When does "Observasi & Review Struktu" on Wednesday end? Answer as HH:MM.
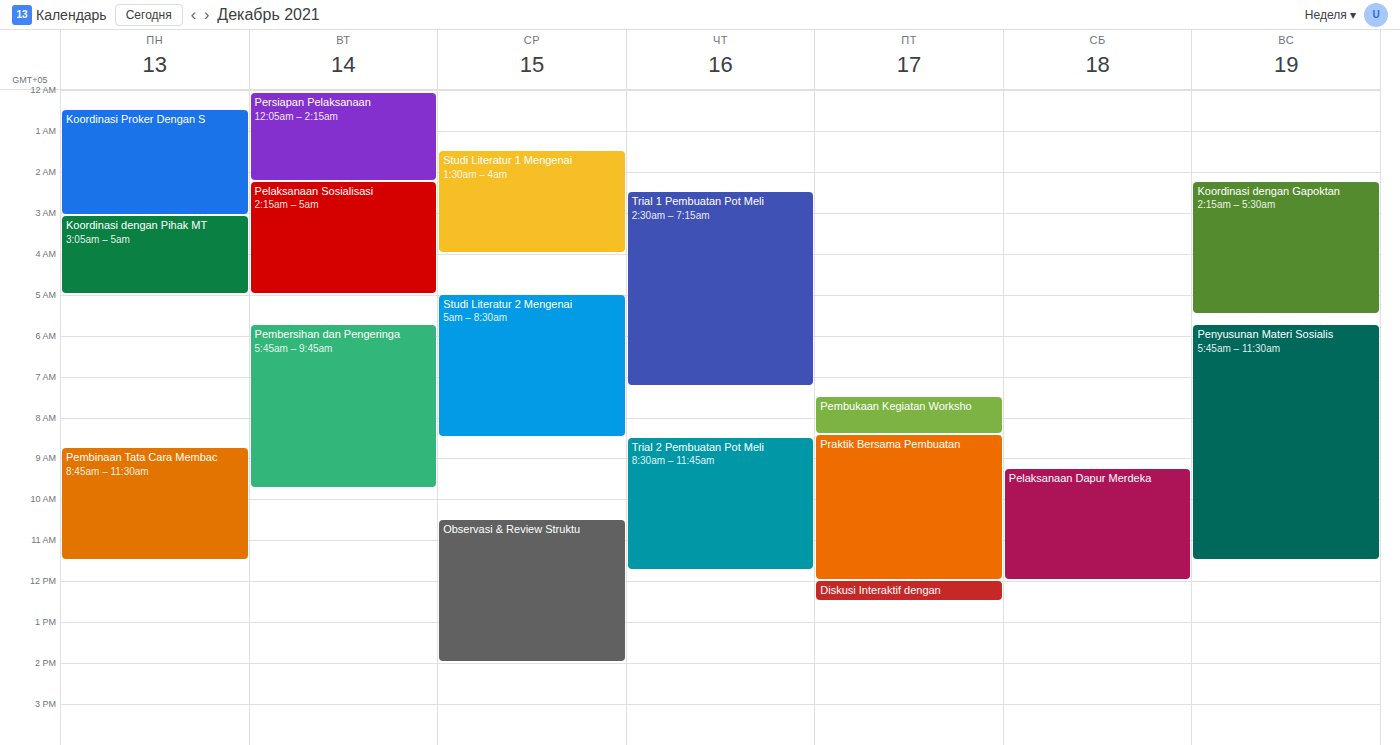
14:00